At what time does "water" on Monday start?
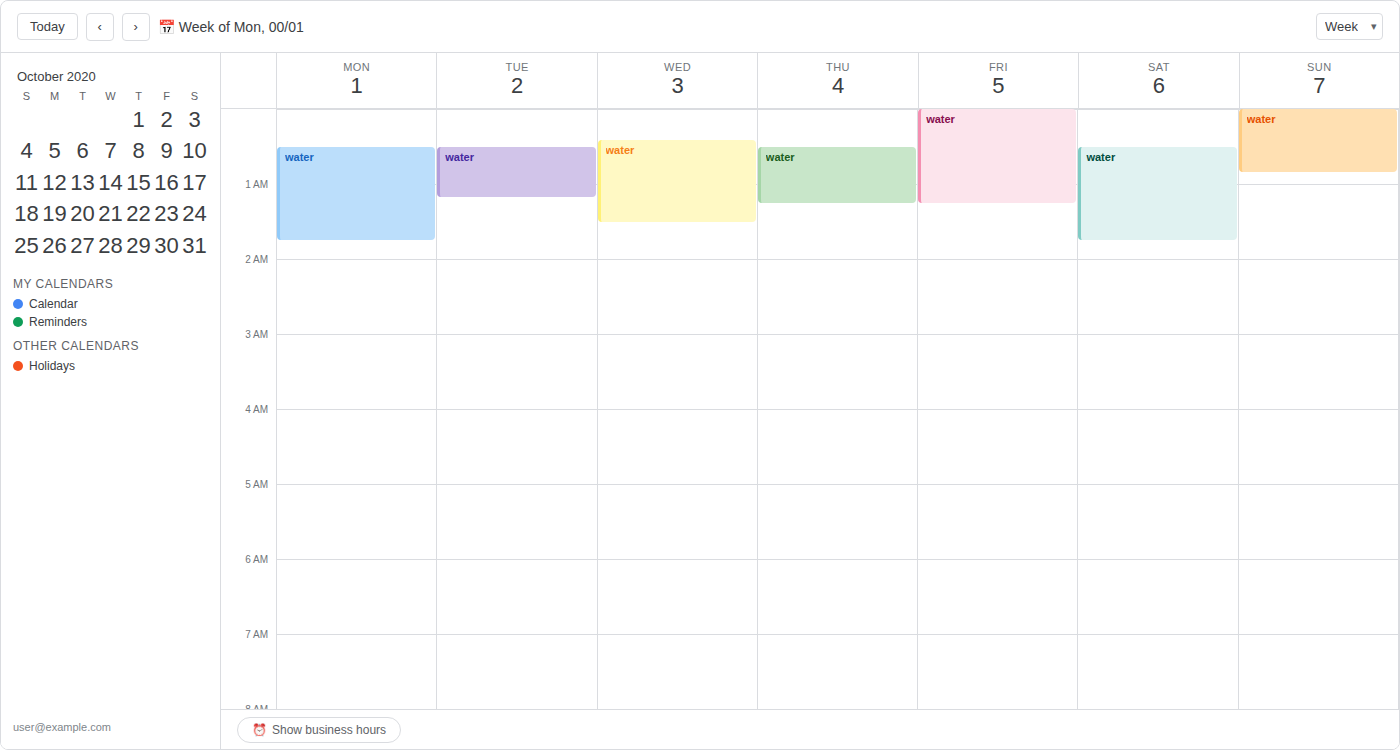
12:30 AM